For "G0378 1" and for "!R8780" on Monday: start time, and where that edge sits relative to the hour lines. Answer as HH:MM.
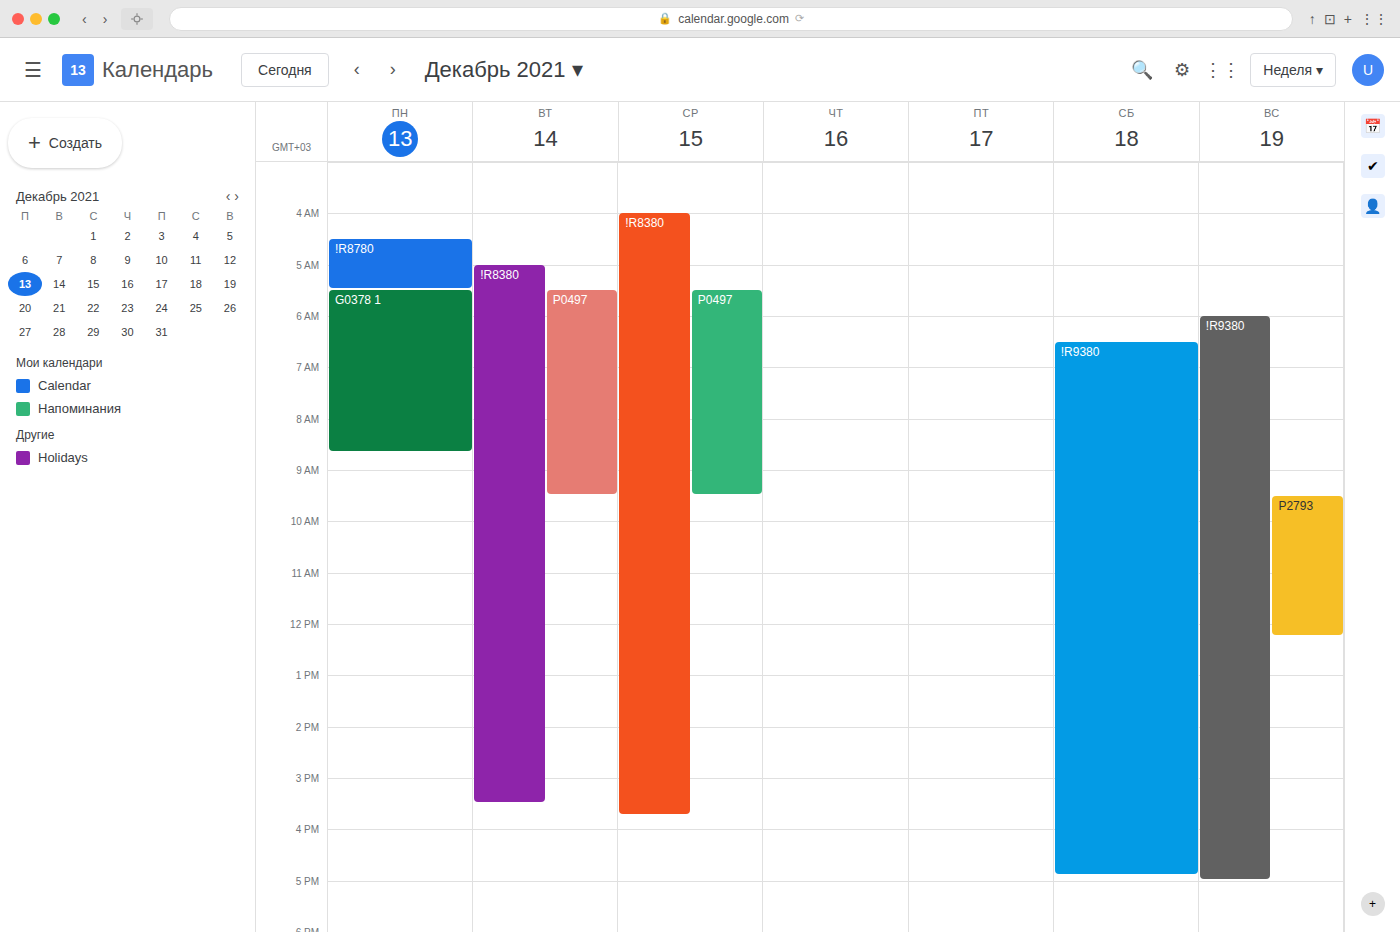
"G0378 1": 05:30, halfway between the 05:00 and 06:00 lines. "!R8780": 04:30, halfway between the 04:00 and 05:00 lines.